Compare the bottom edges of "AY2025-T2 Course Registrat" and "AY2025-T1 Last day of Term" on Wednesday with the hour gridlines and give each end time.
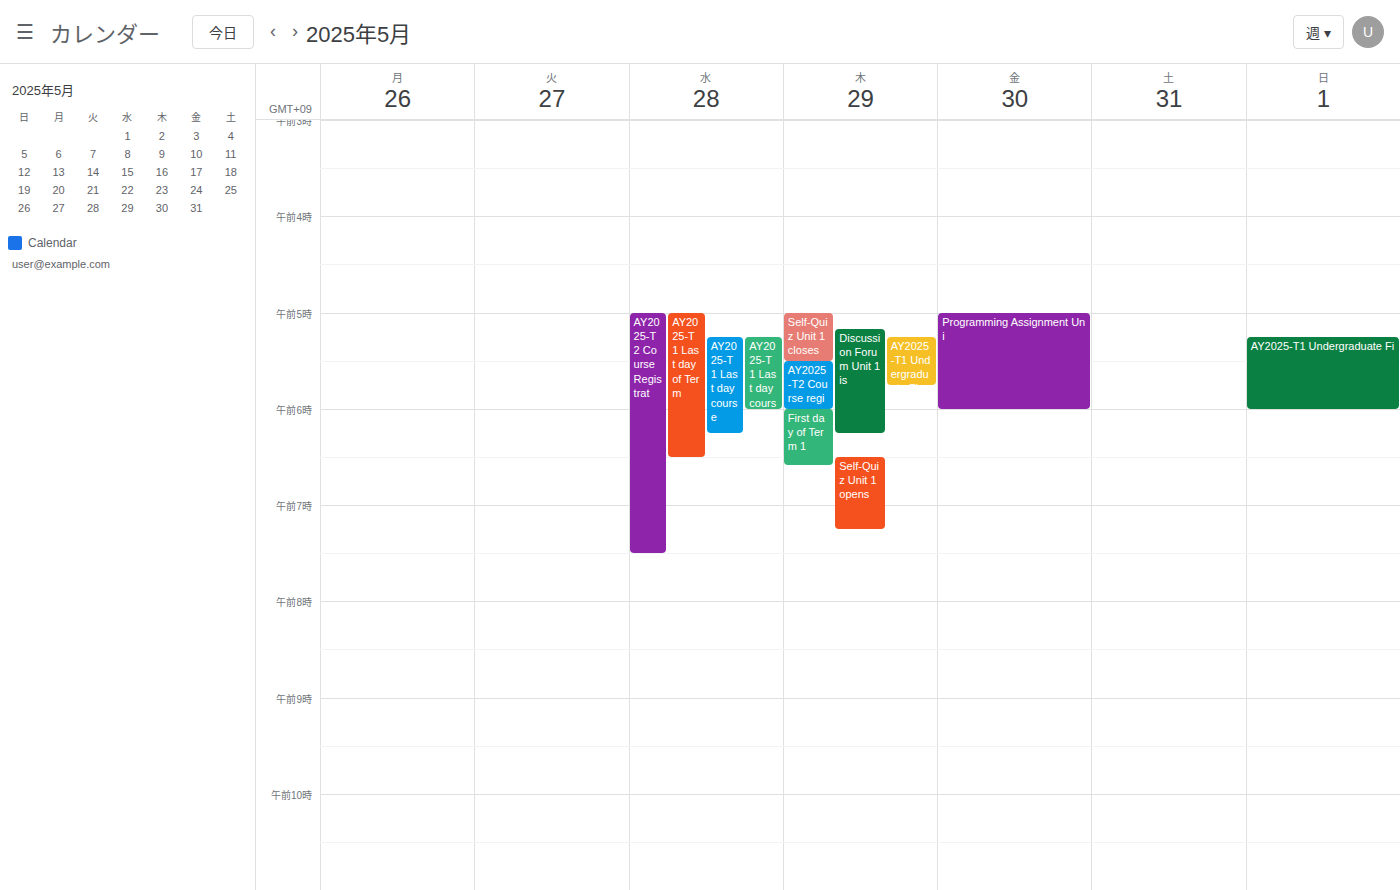
"AY2025-T2 Course Registrat": 7:30 AM, halfway between the 7 AM and 8 AM lines. "AY2025-T1 Last day of Term": 6:30 AM, halfway between the 6 AM and 7 AM lines.